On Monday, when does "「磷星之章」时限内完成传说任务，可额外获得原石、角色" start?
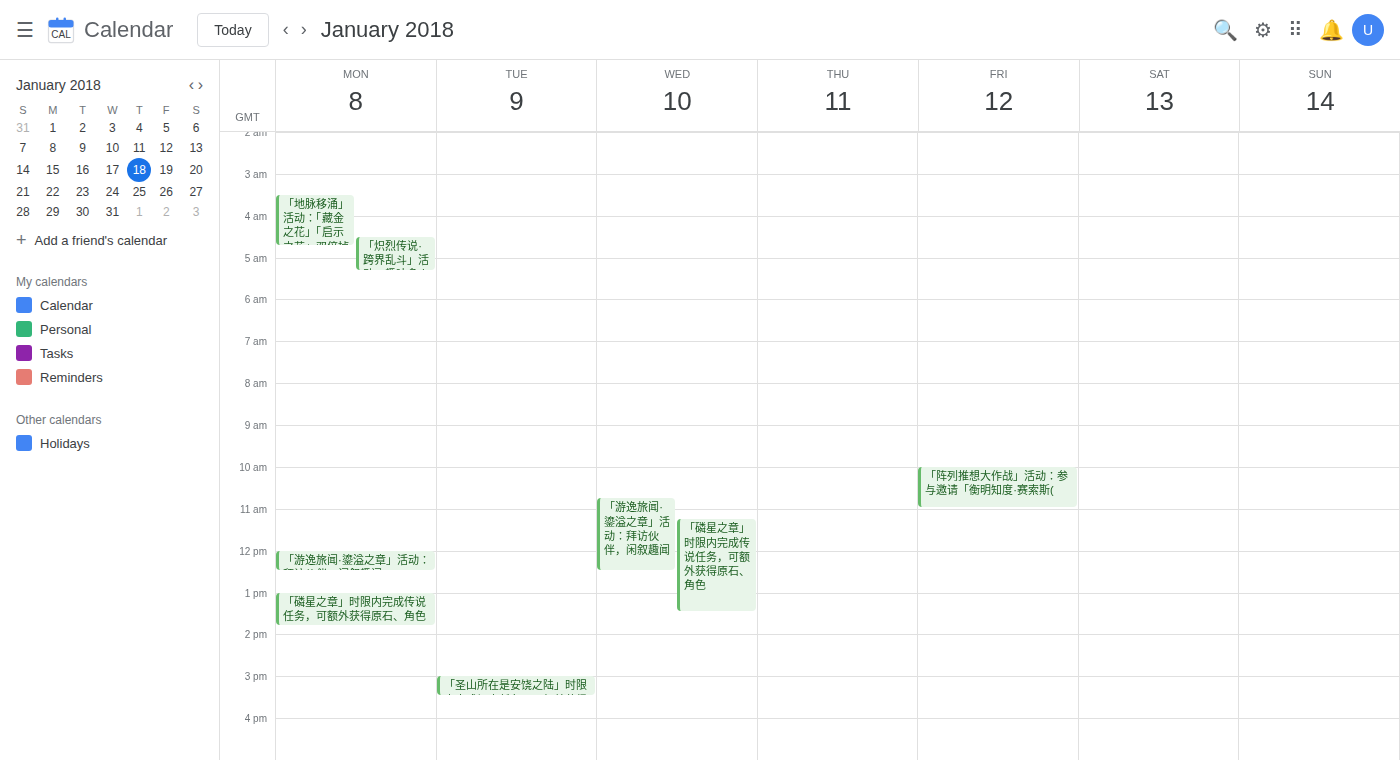
1:00 PM